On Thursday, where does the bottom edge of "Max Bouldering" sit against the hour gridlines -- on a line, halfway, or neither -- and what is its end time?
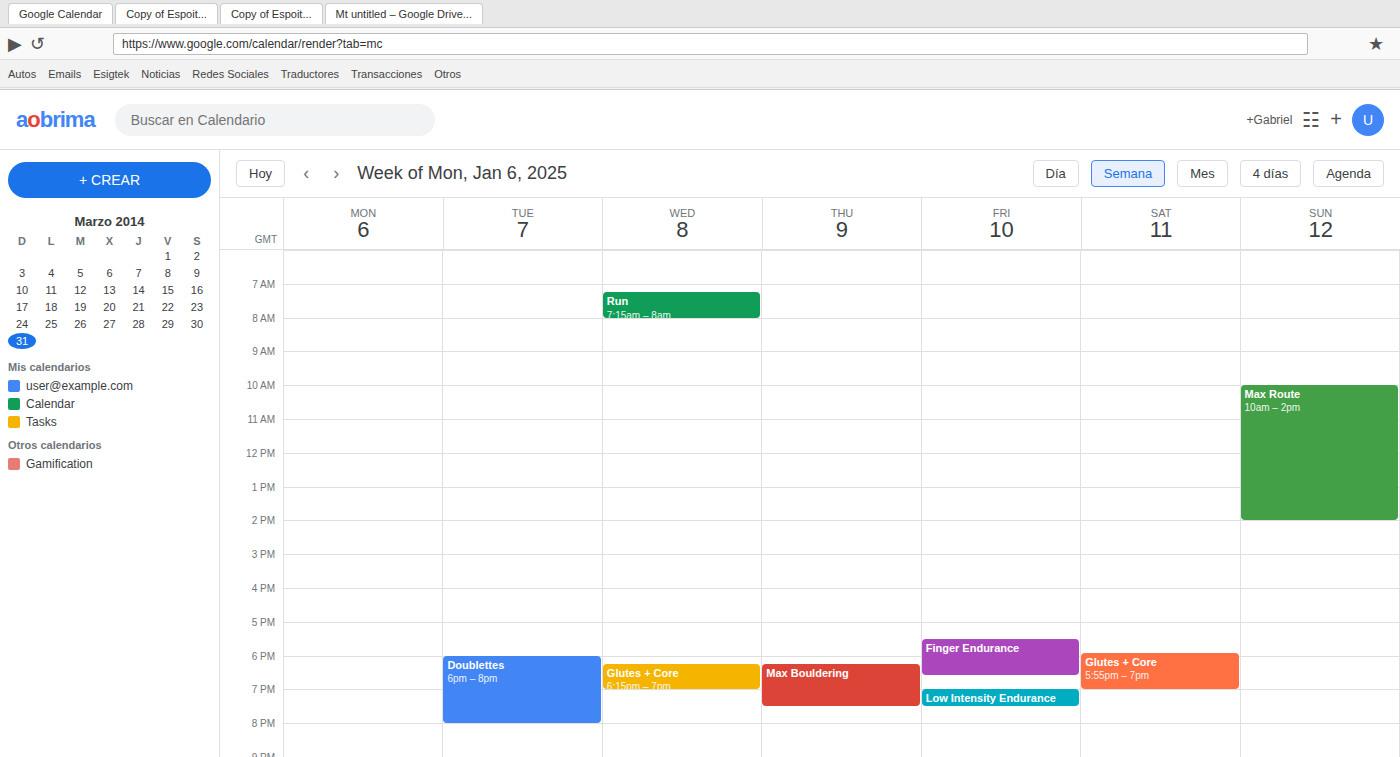
7:30 PM -- halfway between the 7 PM and 8 PM lines.